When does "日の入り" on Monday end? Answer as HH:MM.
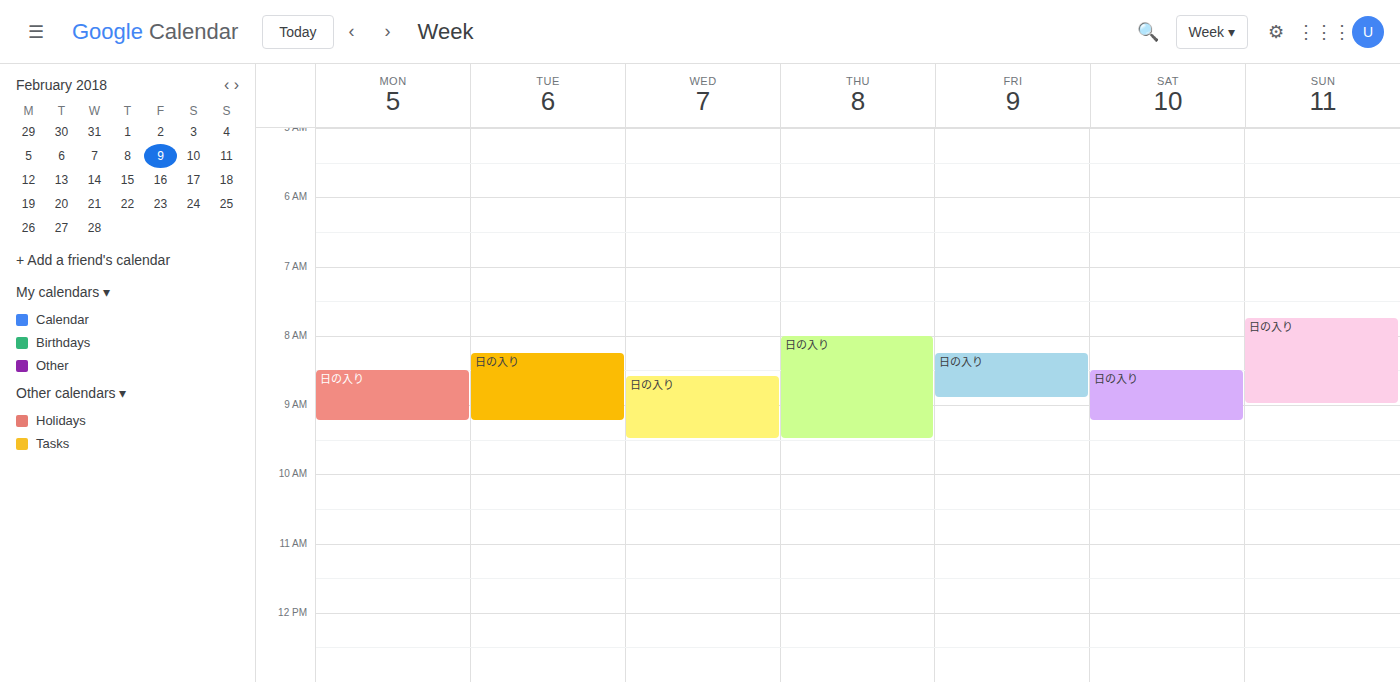
09:15